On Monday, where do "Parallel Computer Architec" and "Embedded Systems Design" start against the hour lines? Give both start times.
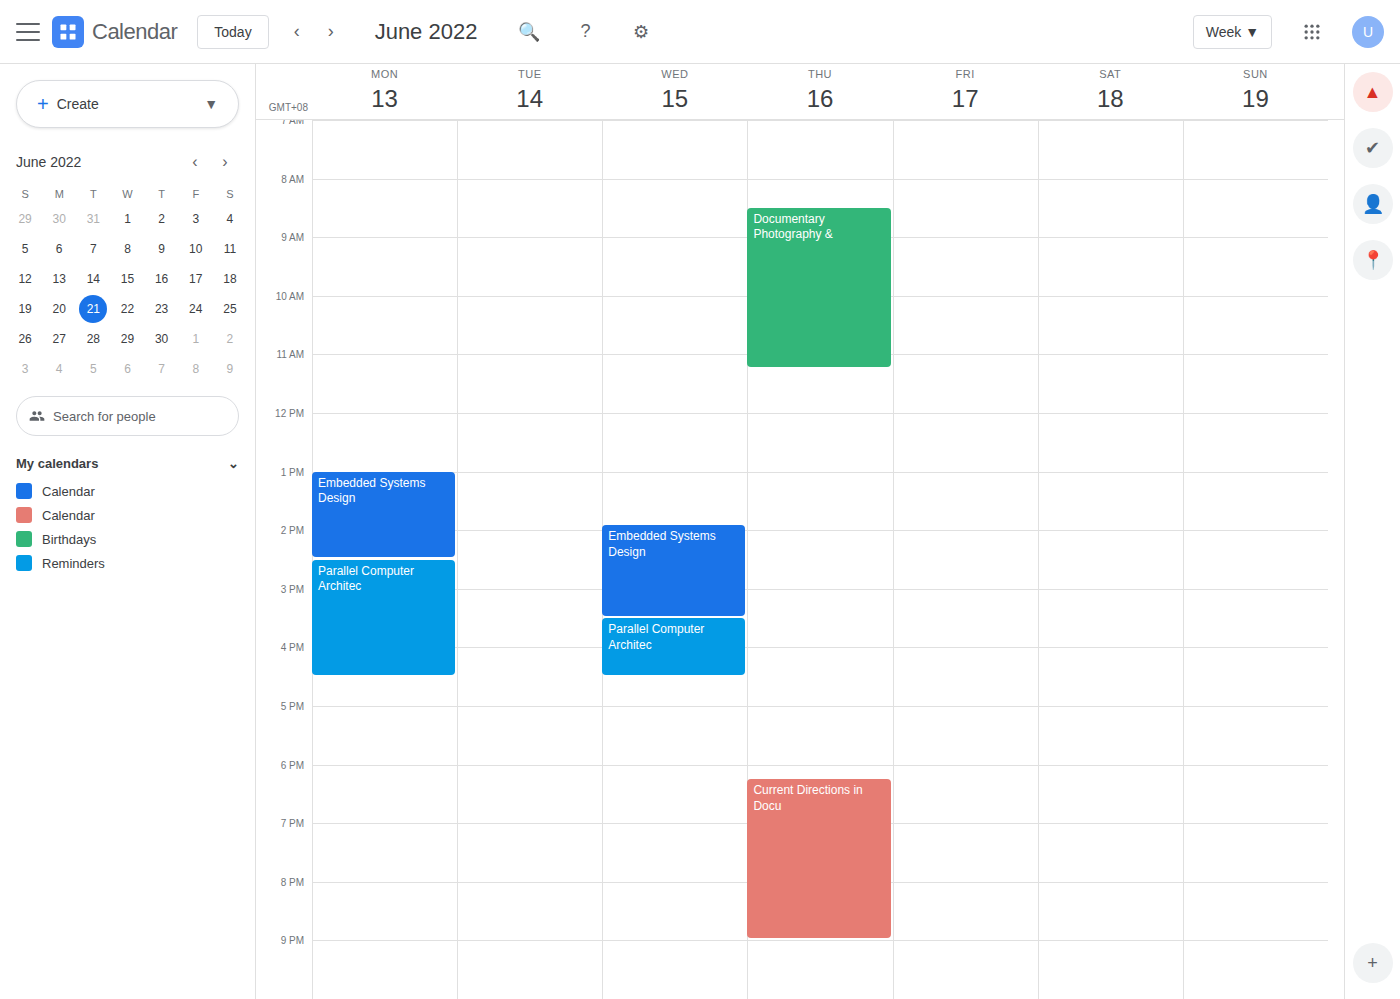
"Parallel Computer Architec": 2:30 PM, halfway between the 2 PM and 3 PM lines. "Embedded Systems Design": 1:00 PM, exactly on the 1 PM line.